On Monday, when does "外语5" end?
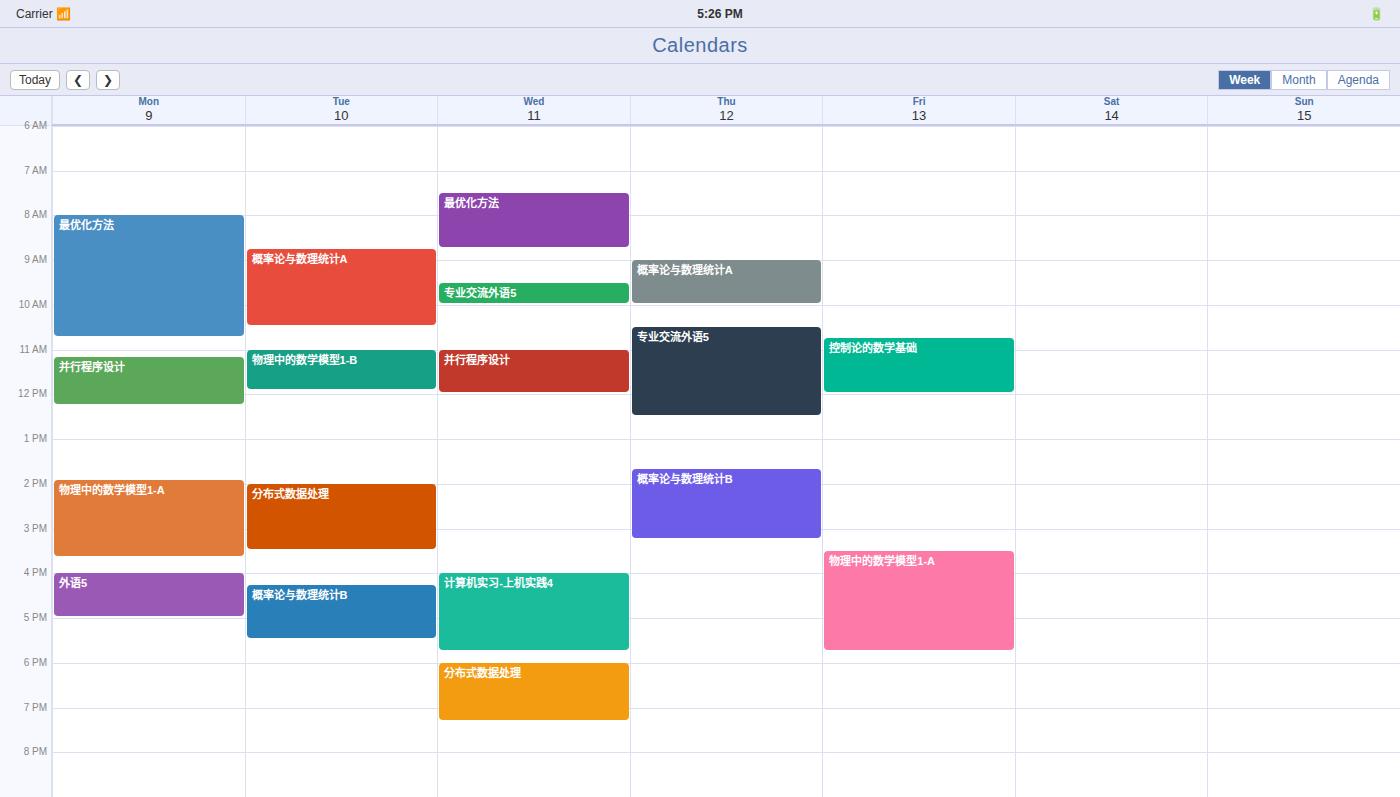
5:00 PM